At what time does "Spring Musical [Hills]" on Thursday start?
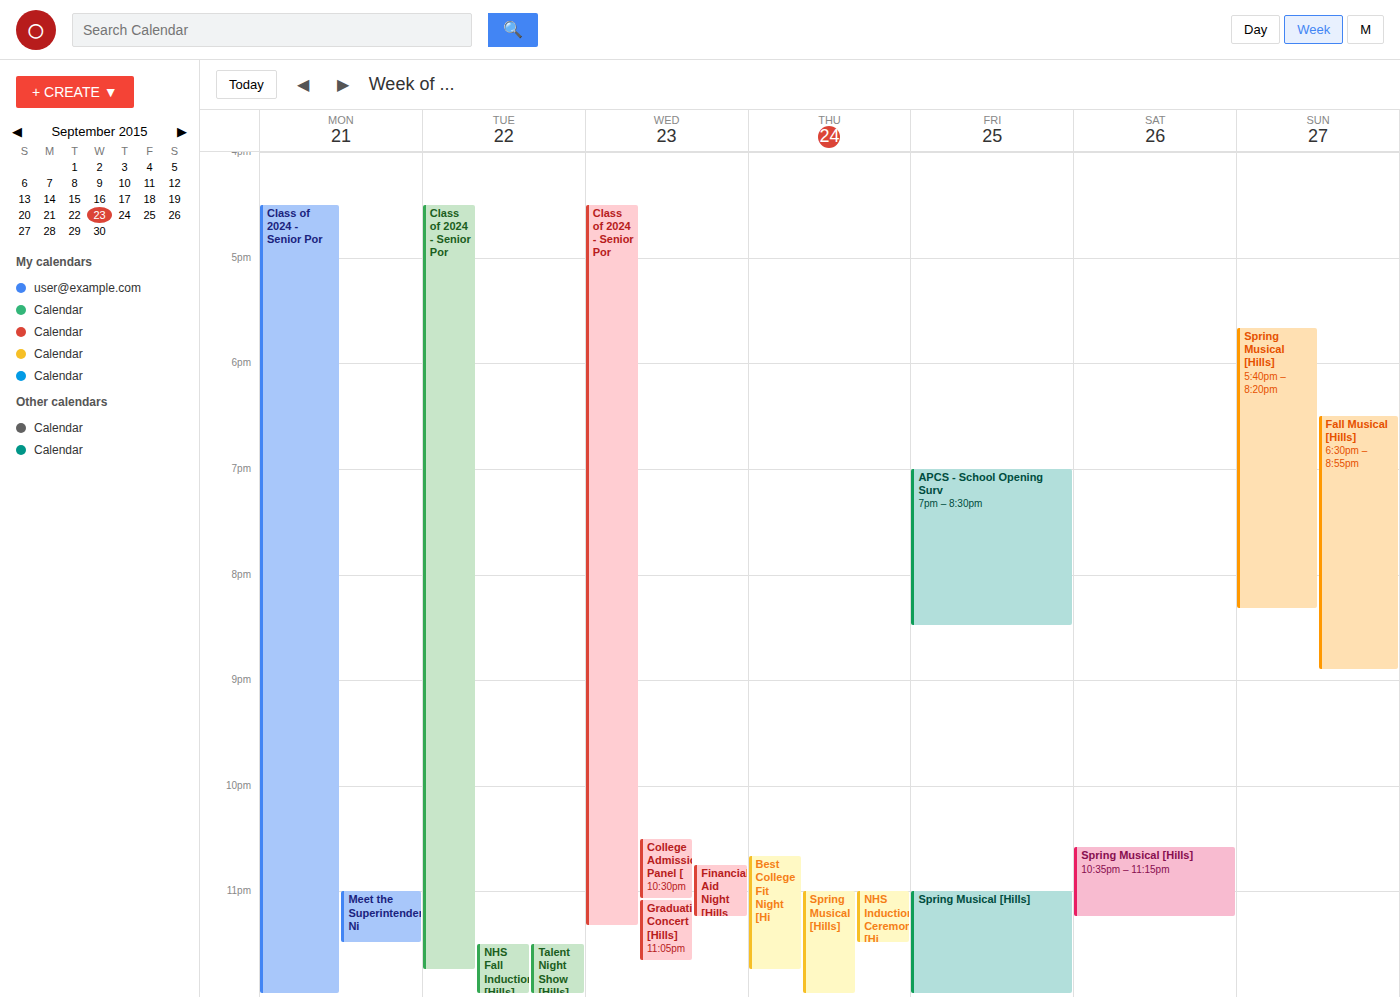
11:00 PM